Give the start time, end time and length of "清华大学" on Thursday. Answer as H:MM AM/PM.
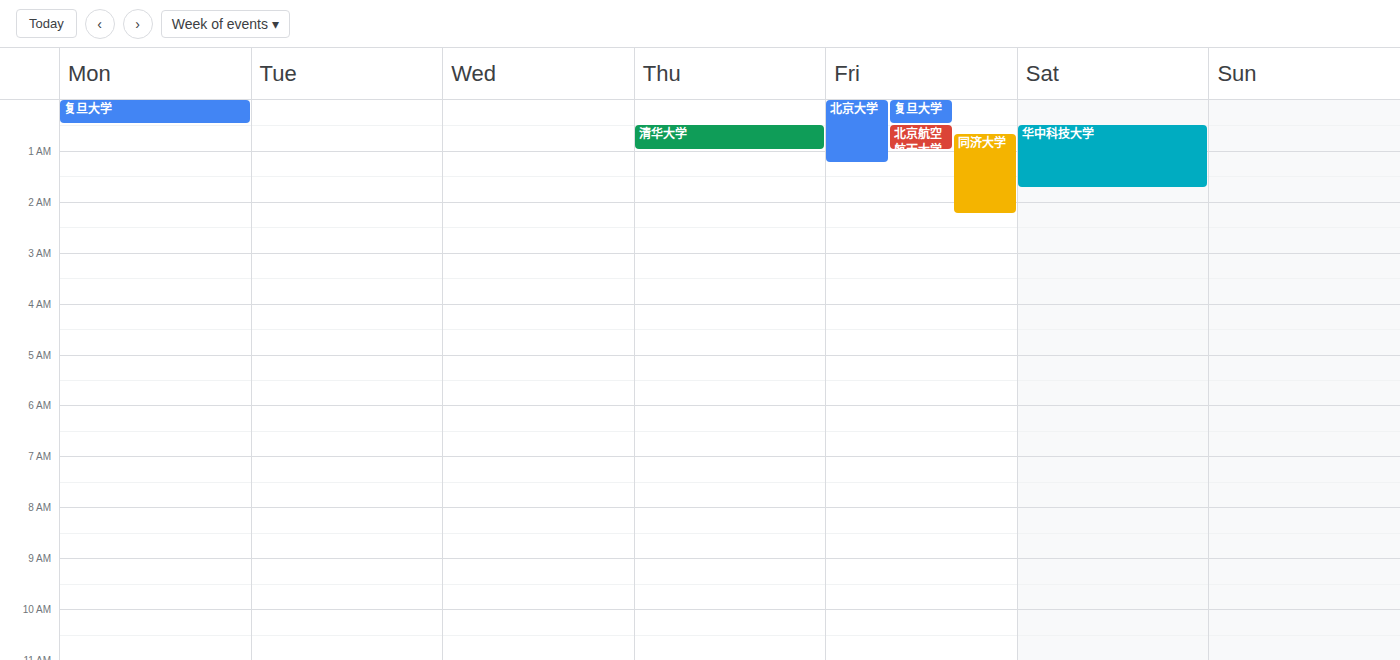
12:30 AM to 1:00 AM, 30 minutes